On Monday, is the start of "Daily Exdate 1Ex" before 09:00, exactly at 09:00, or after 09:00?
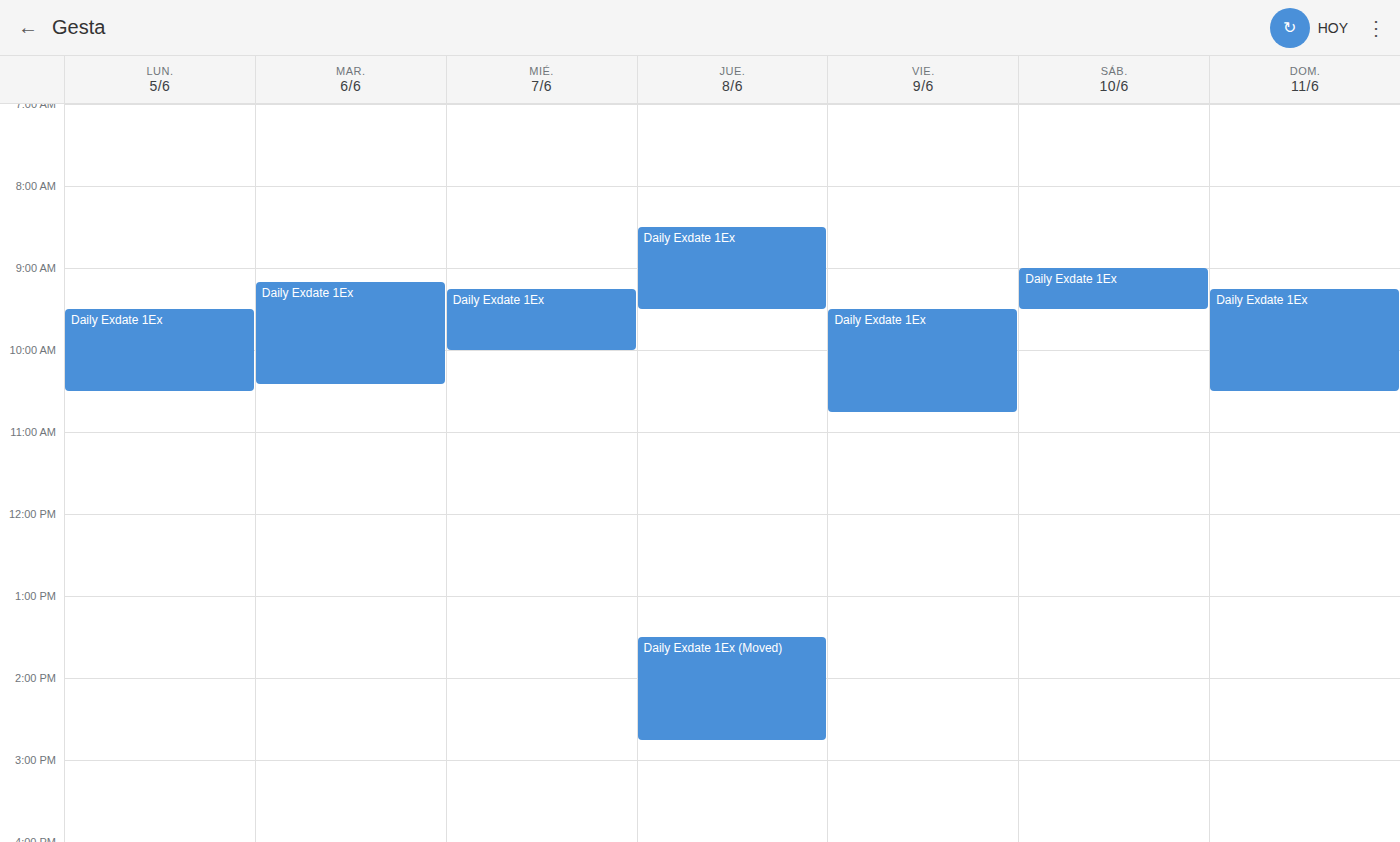
09:30 -- after 09:00, 30 minutes below the 09:00 line.